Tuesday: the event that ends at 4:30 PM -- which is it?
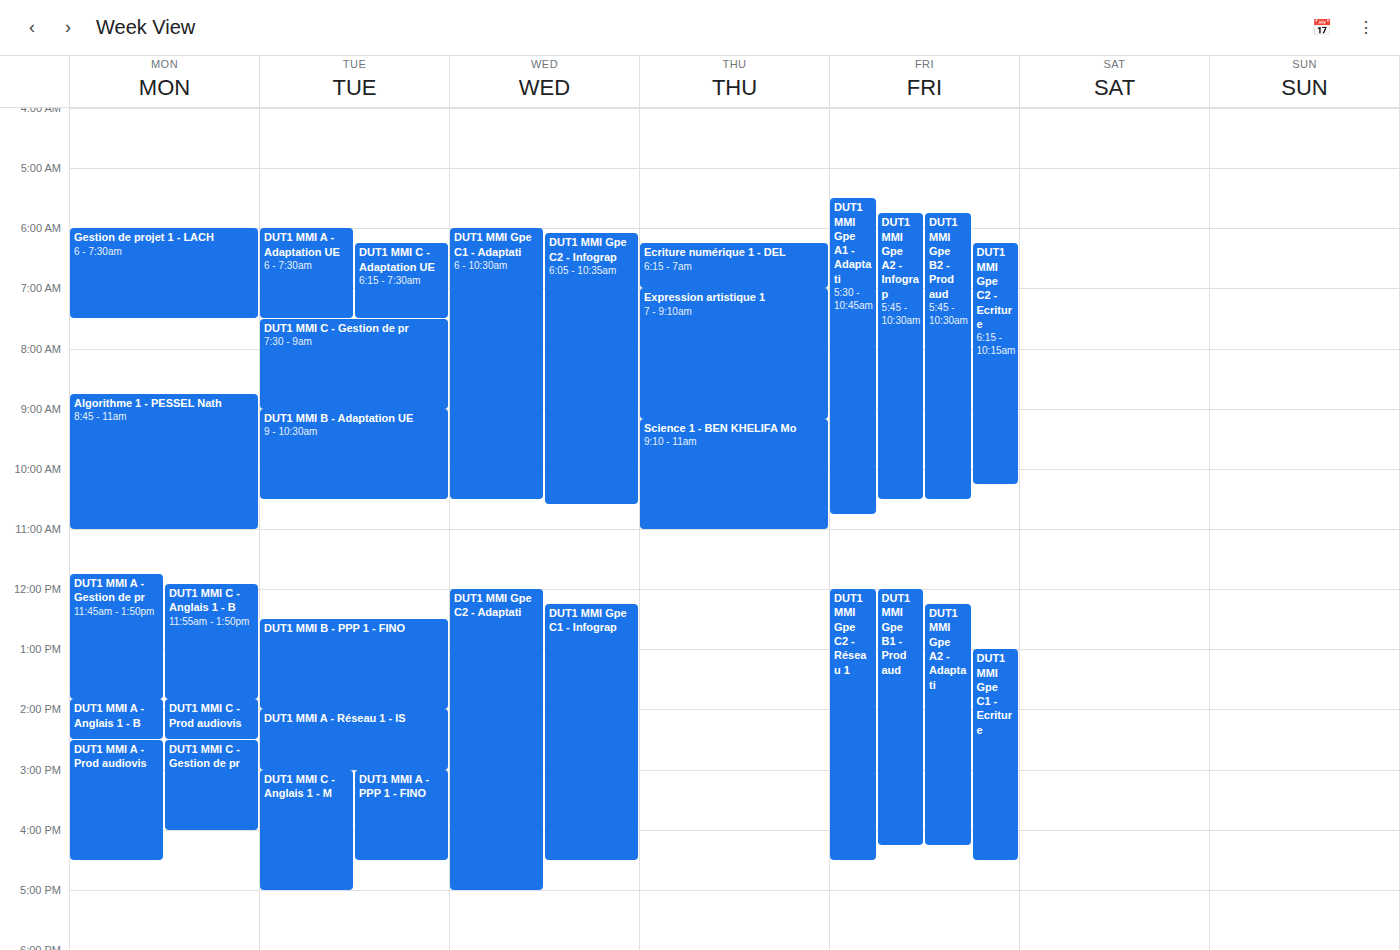
"DUT1 MMI A - PPP 1 - FINO"